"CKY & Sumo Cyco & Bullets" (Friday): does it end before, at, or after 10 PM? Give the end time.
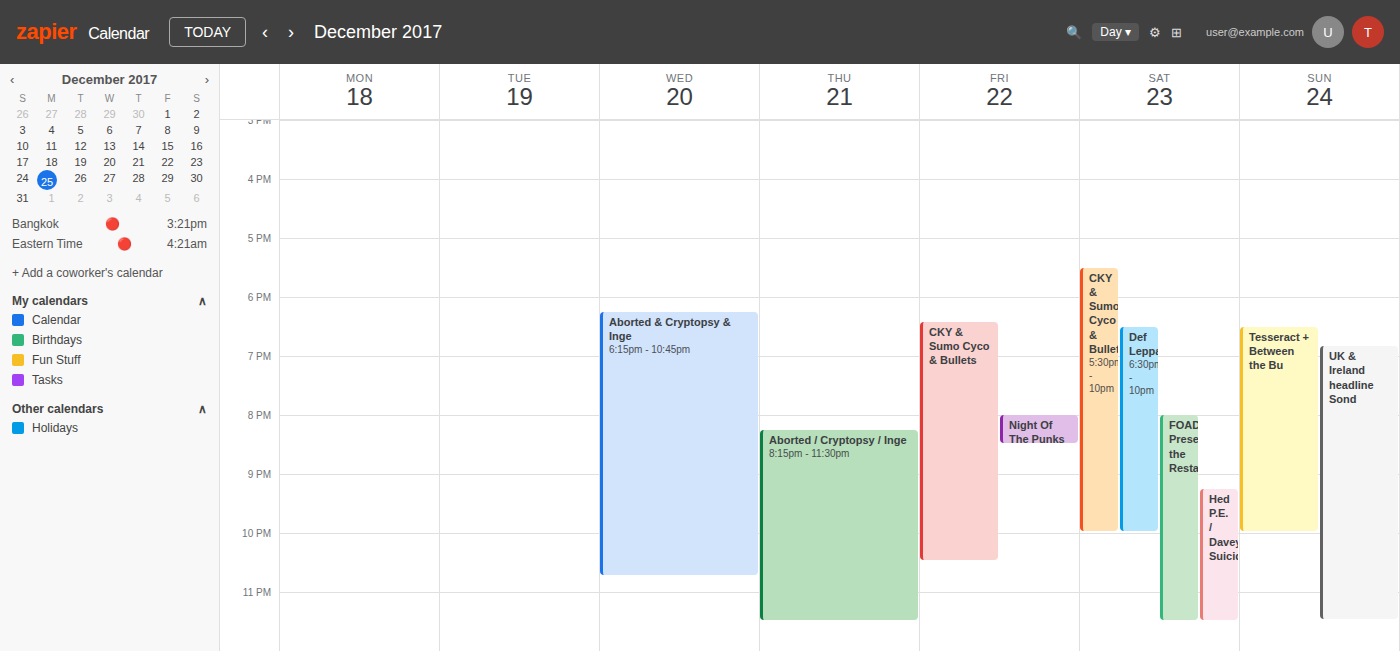
10:30 PM -- after 10 PM, 30 minutes below the 10 PM line.